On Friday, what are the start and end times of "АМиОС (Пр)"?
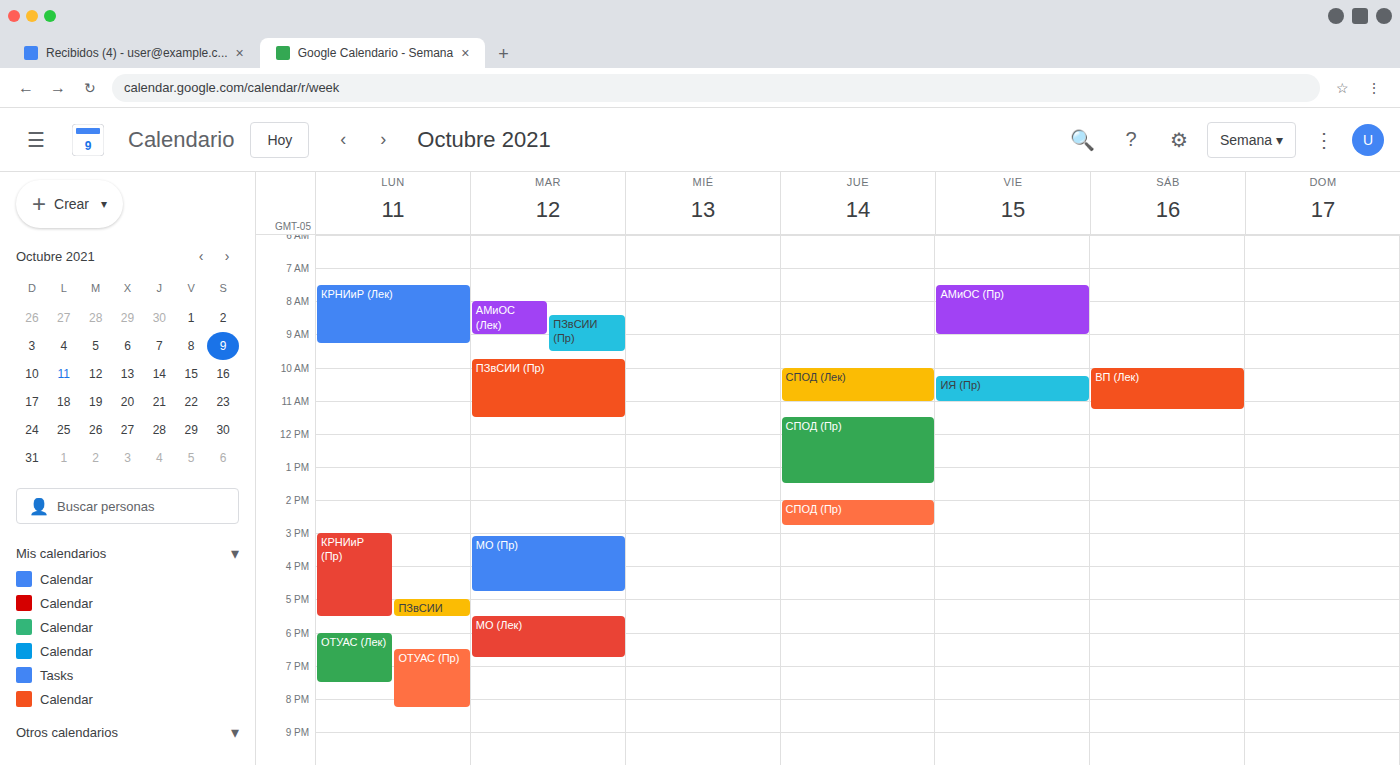
07:30 to 09:00